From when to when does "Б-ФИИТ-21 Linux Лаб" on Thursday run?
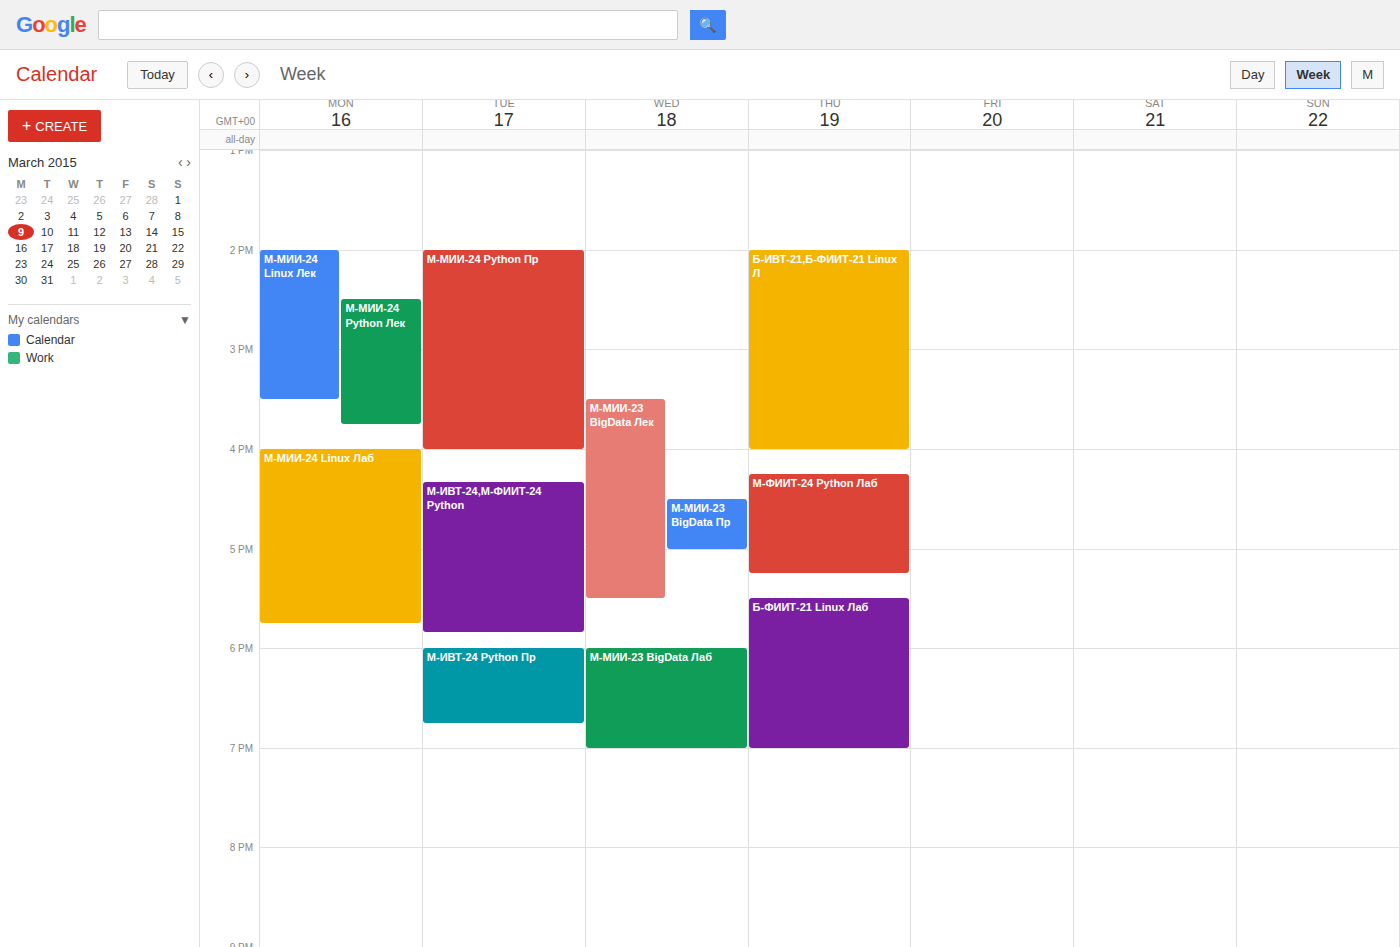
5:30 PM to 7:00 PM